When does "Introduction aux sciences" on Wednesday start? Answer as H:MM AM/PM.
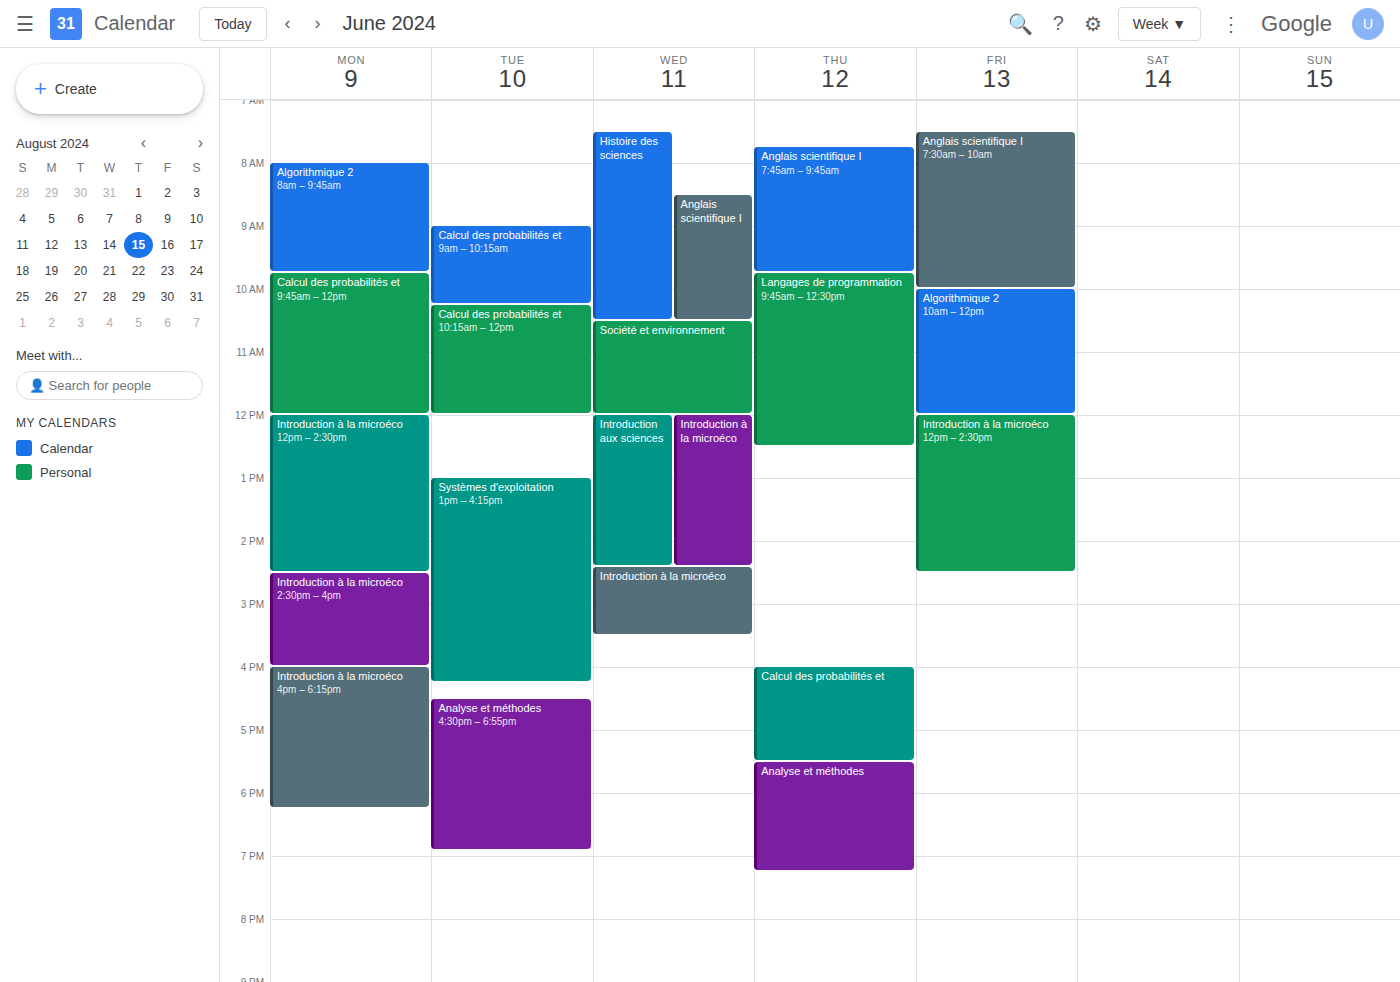
12:00 PM